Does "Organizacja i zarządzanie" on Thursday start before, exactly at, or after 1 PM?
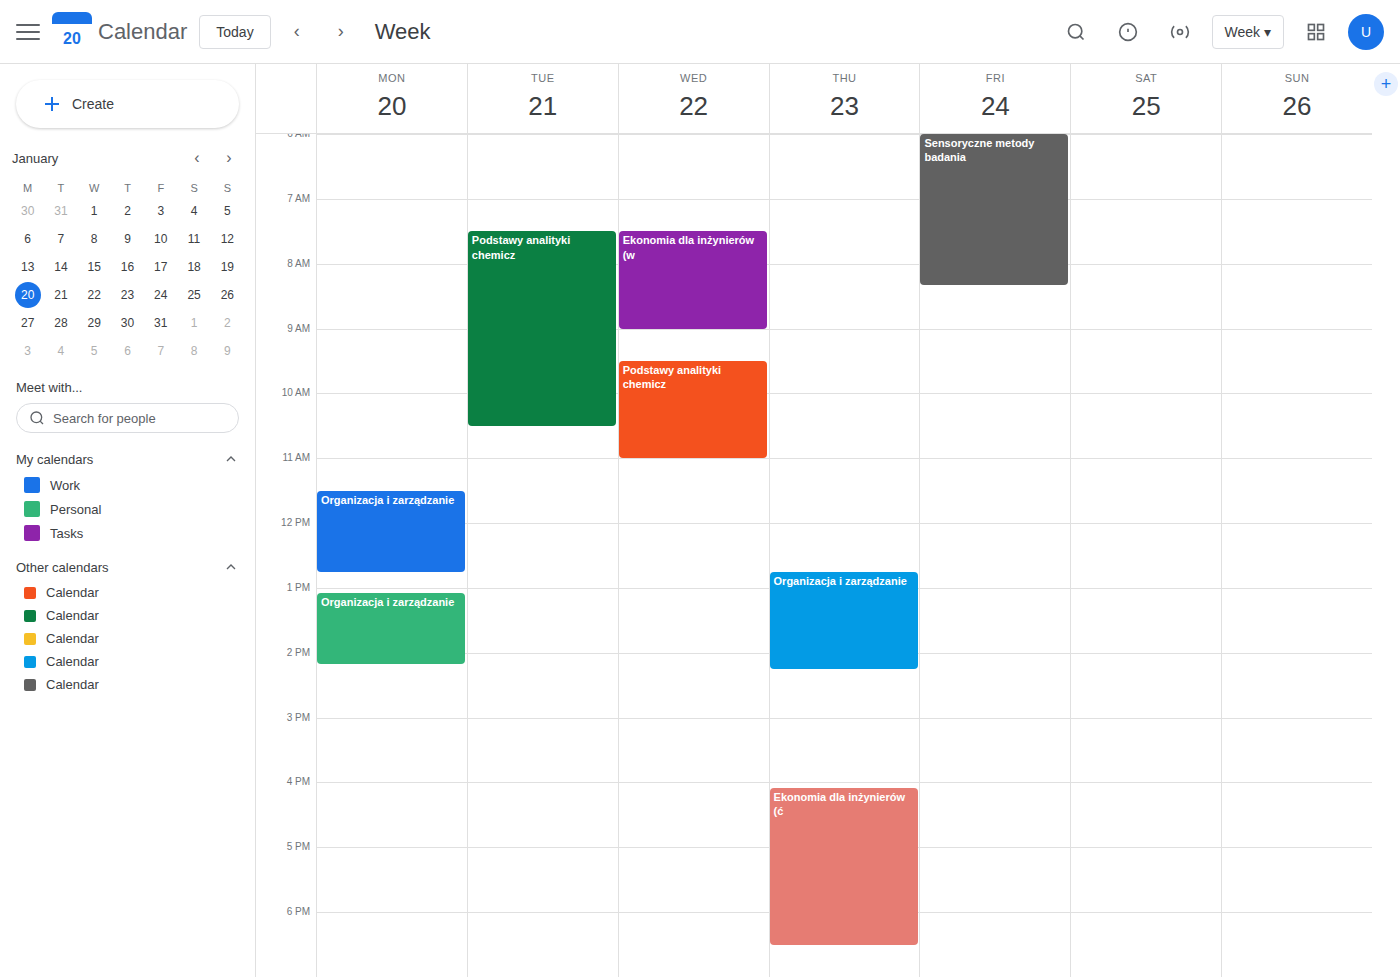
12:45 PM -- before 1 PM, 15 minutes above the 1 PM line.